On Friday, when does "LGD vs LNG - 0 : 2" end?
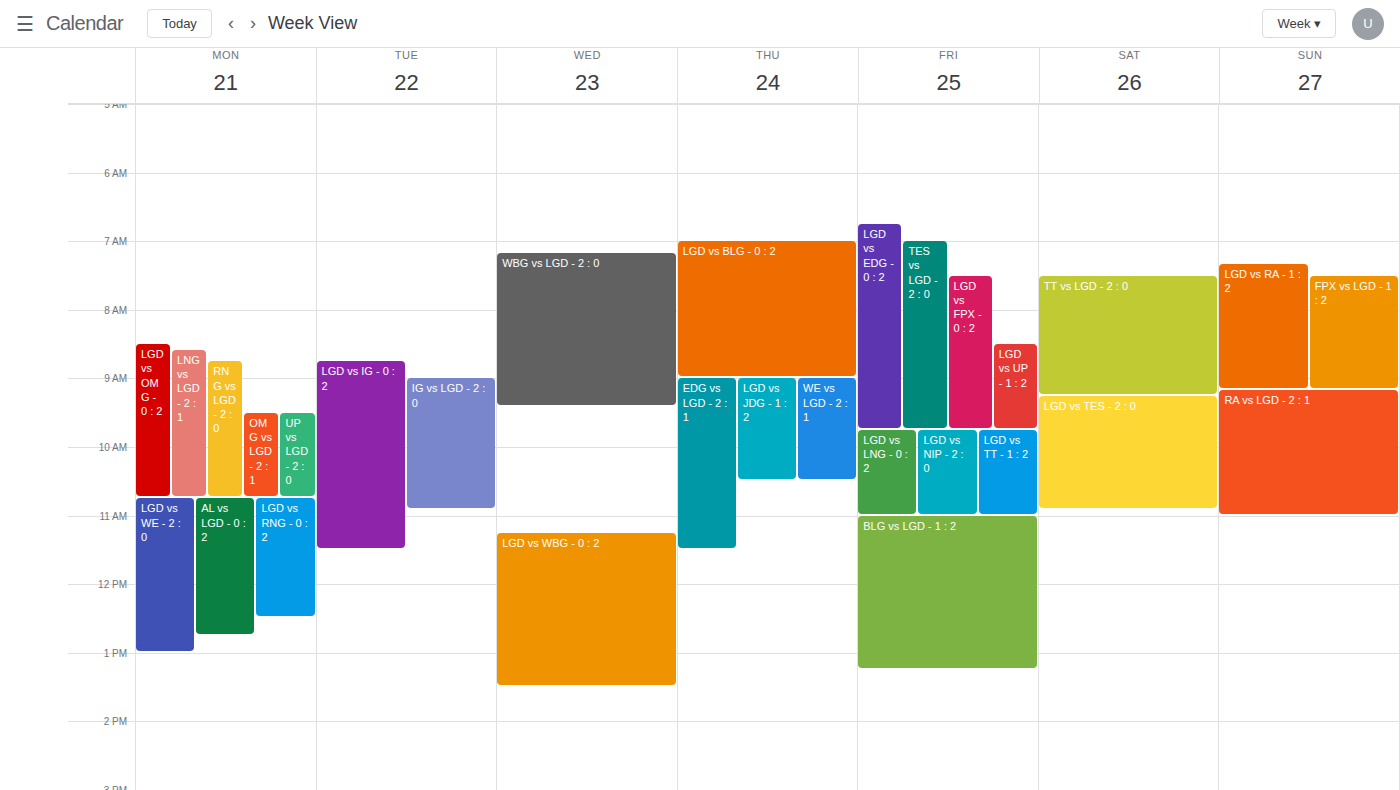
11:00 AM